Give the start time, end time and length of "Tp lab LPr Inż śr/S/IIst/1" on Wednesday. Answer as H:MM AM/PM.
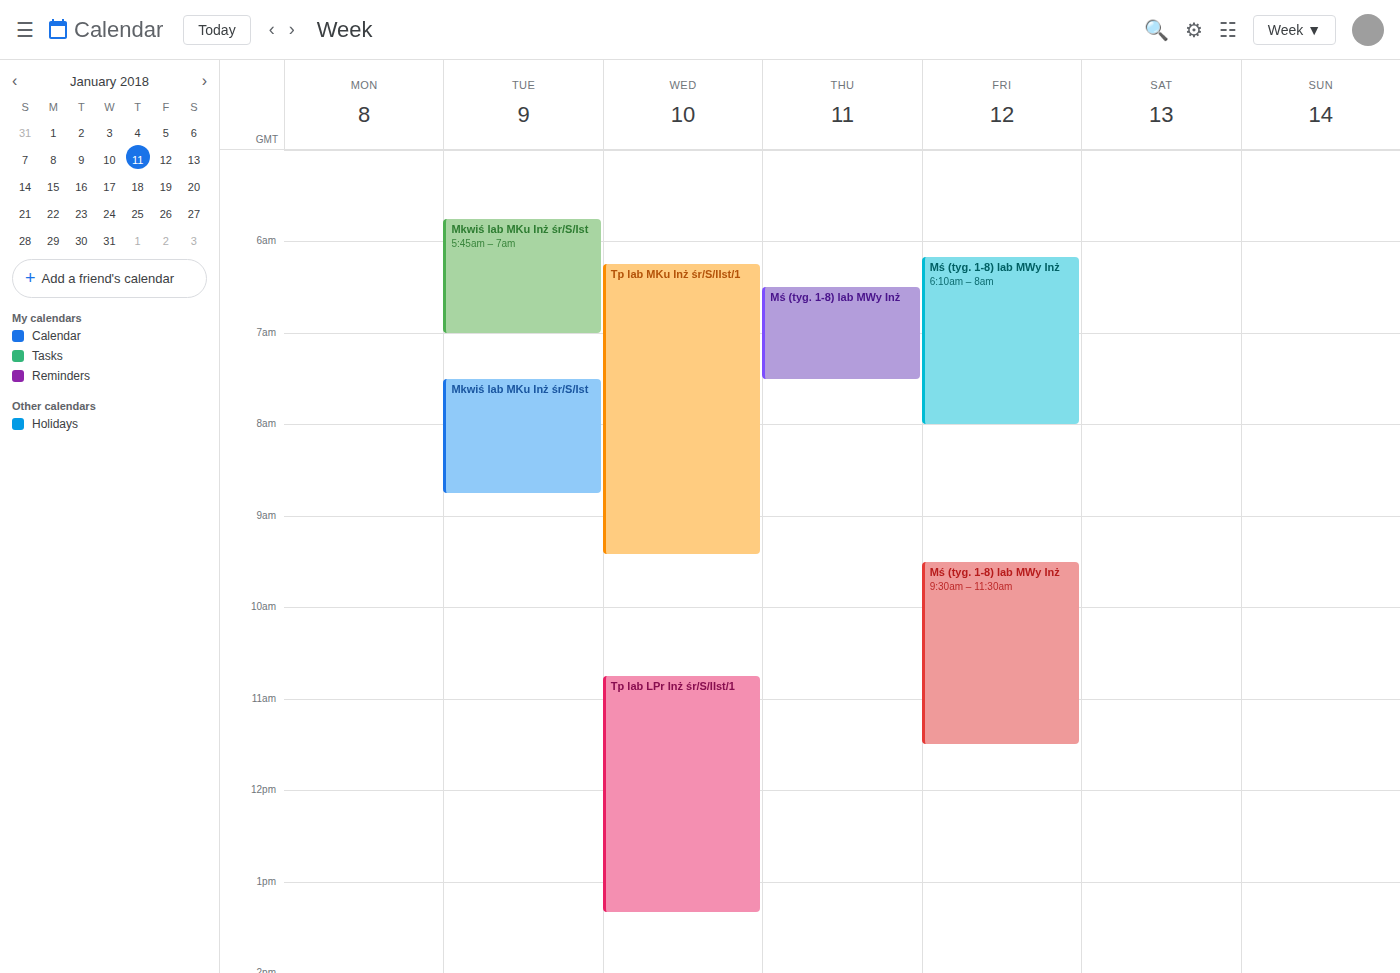
10:45 AM to 1:20 PM, 2 hours 35 minutes